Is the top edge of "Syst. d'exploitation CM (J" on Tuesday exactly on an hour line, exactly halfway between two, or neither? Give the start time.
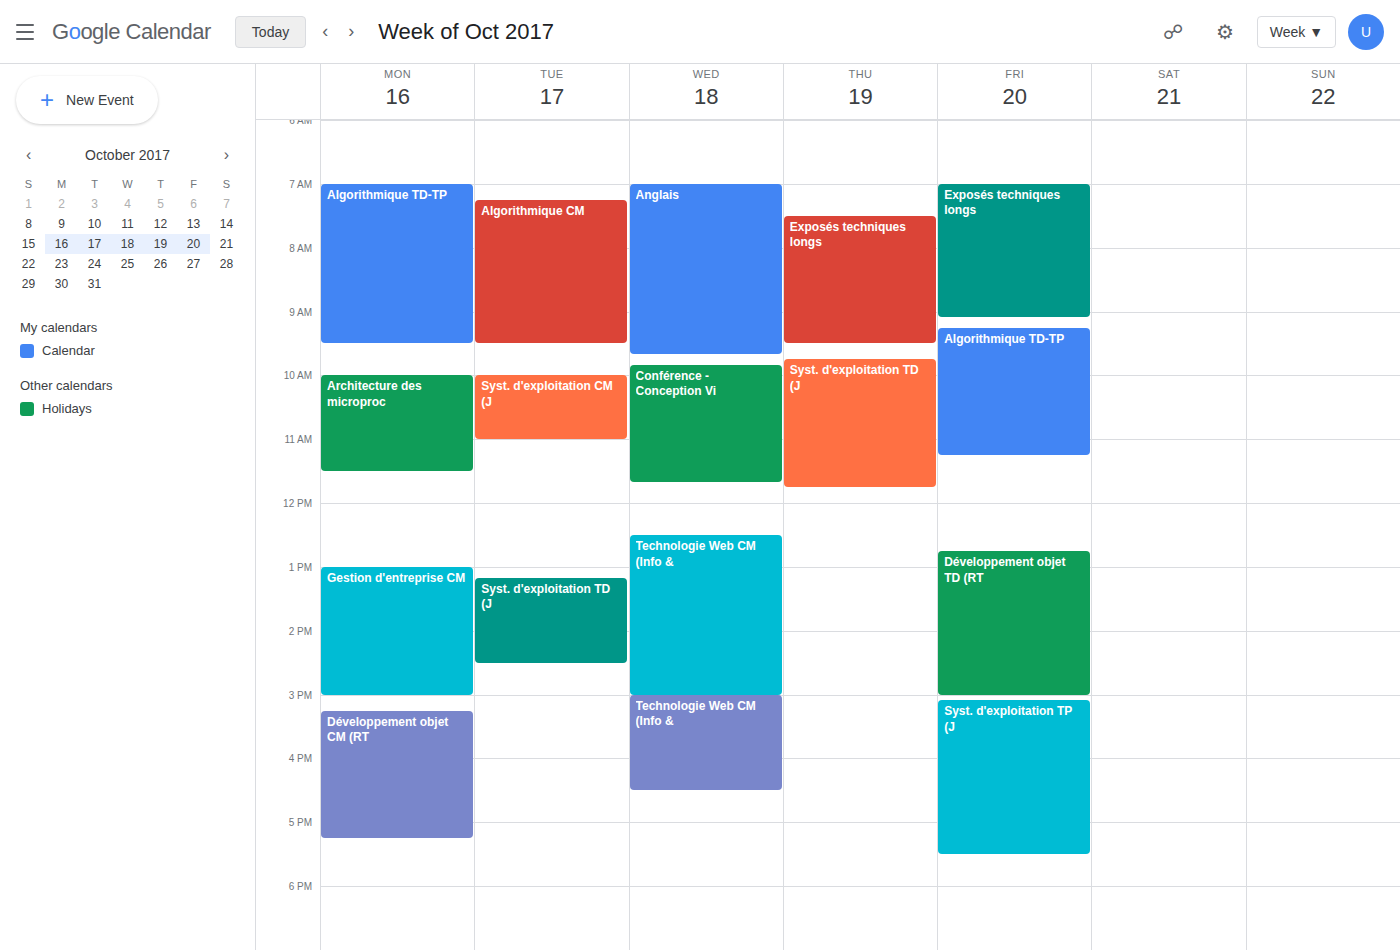
10:00 -- exactly on the 10:00 line.